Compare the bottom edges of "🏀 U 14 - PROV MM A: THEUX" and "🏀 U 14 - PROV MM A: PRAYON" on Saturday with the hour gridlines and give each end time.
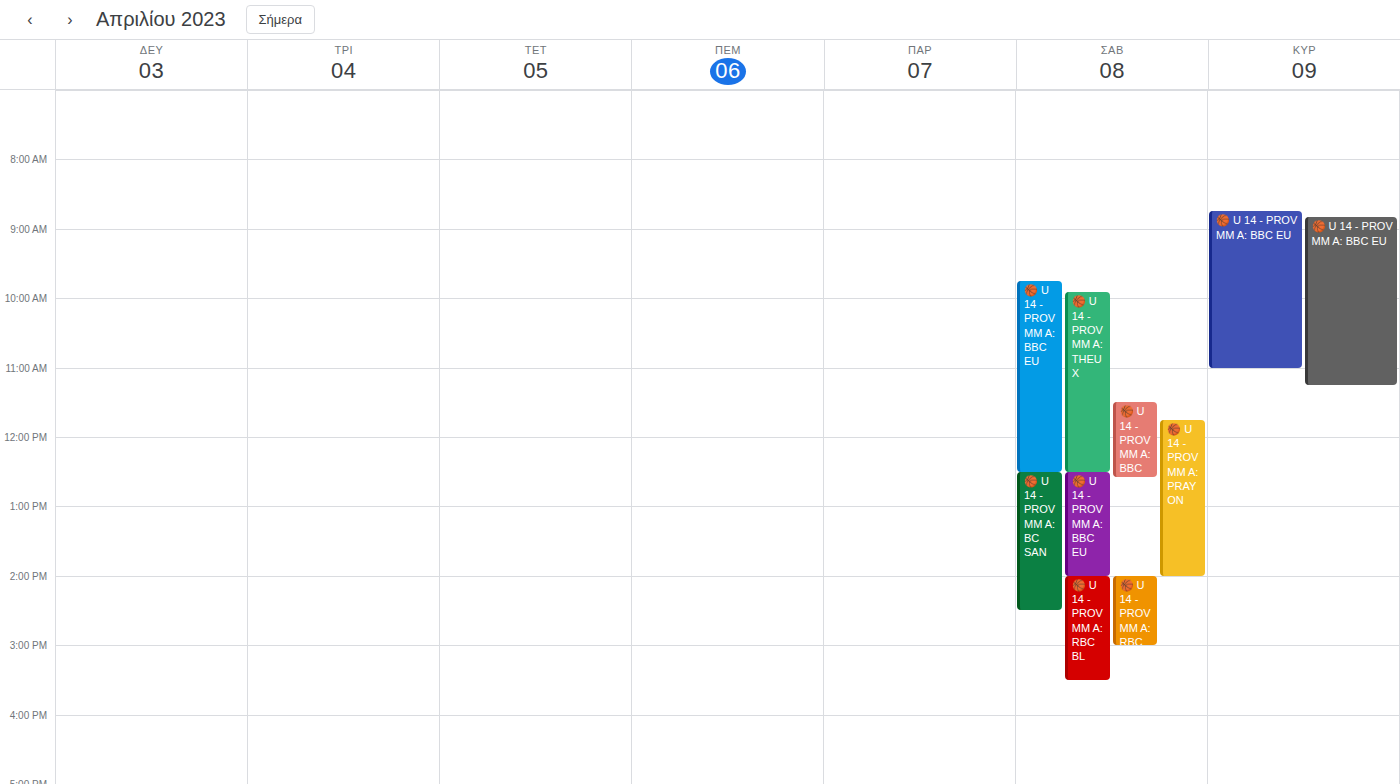
"🏀 U 14 - PROV MM A: THEUX": 12:30 PM, halfway between the 12 PM and 1 PM lines. "🏀 U 14 - PROV MM A: PRAYON": 2:00 PM, exactly on the 2 PM line.